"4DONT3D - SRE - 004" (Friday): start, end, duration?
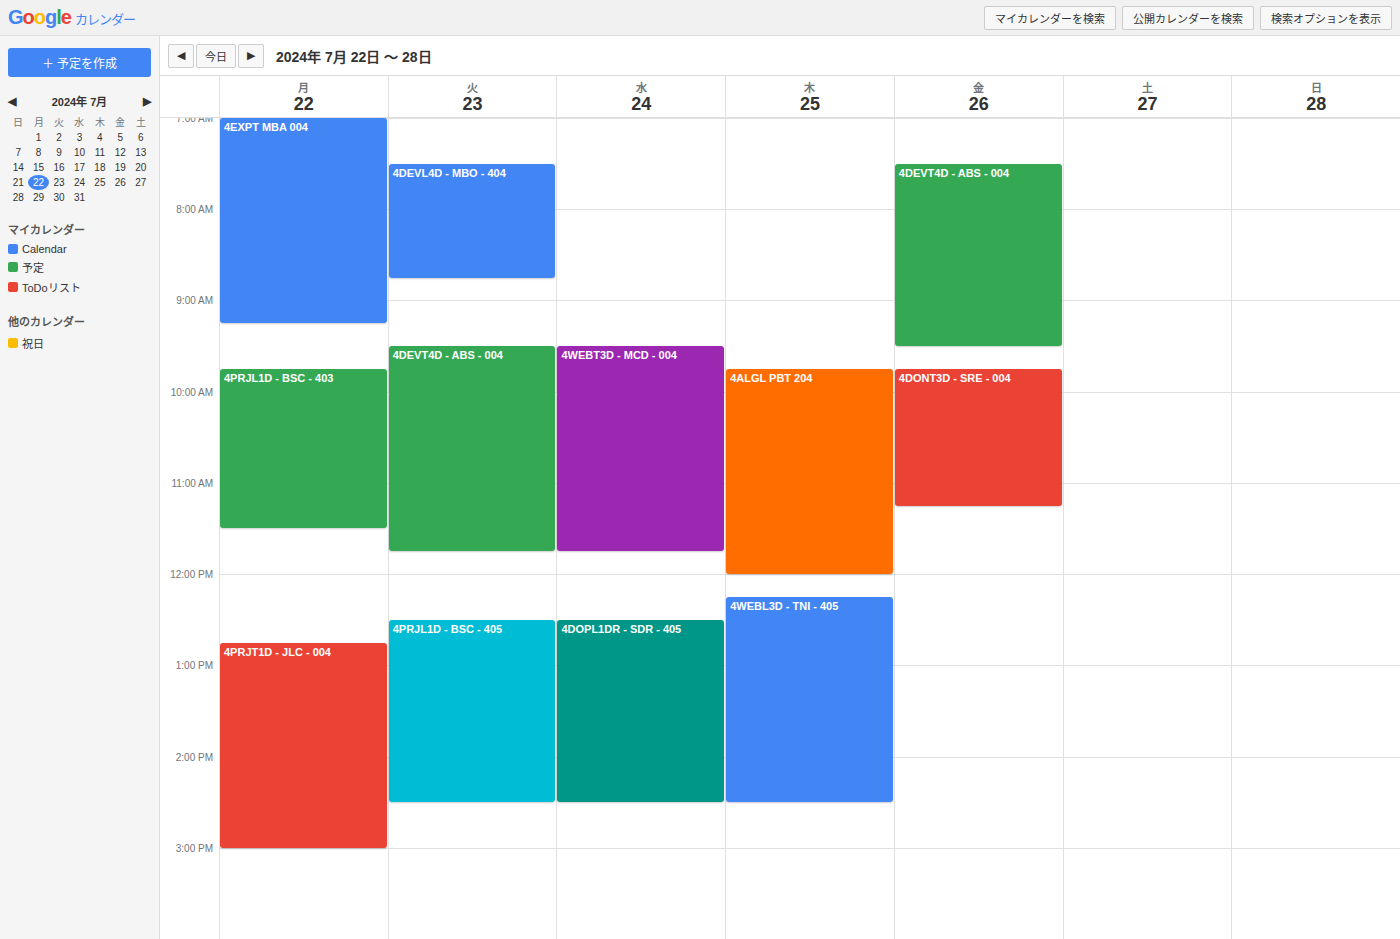
9:45 AM to 11:15 AM, 1 hour 30 minutes